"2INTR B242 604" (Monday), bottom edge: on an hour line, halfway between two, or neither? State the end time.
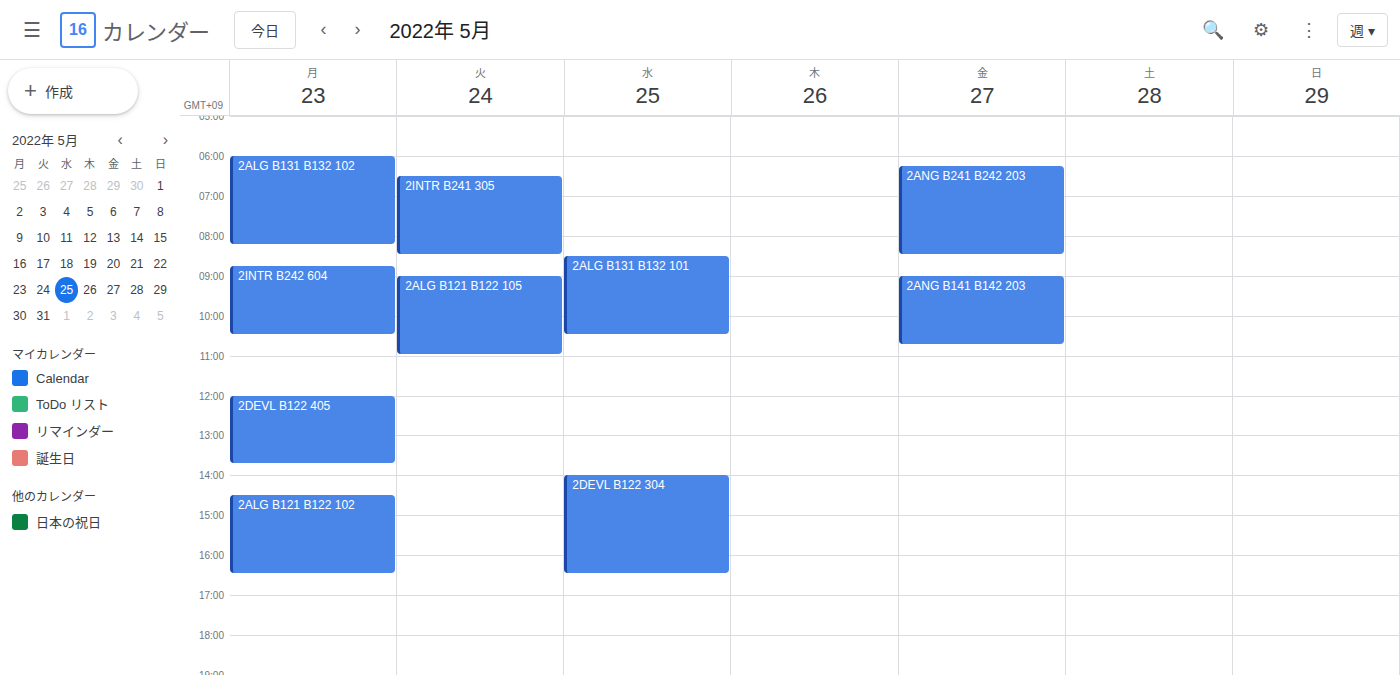
10:30 AM -- halfway between the 10 AM and 11 AM lines.